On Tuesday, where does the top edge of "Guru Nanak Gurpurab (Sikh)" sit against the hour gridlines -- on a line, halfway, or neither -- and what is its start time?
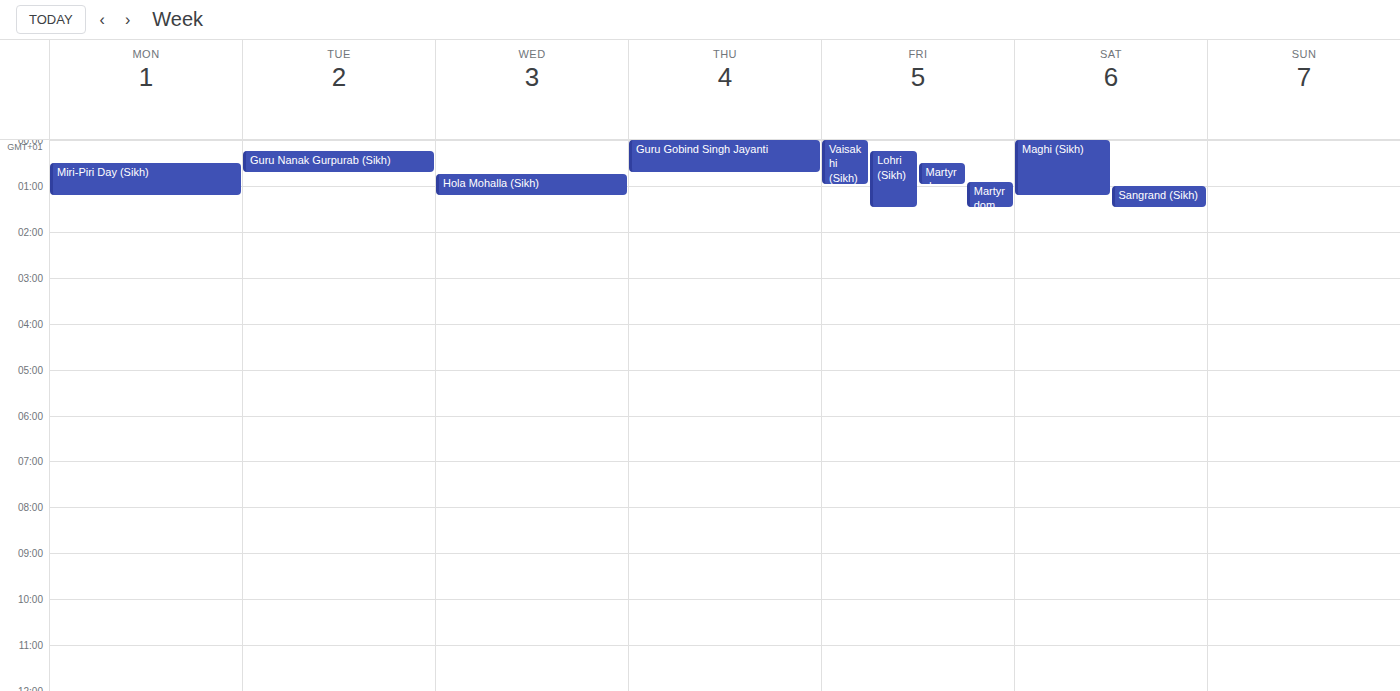
12:15 AM -- neither: a quarter of the way from the 12 AM line to the 1 AM line.